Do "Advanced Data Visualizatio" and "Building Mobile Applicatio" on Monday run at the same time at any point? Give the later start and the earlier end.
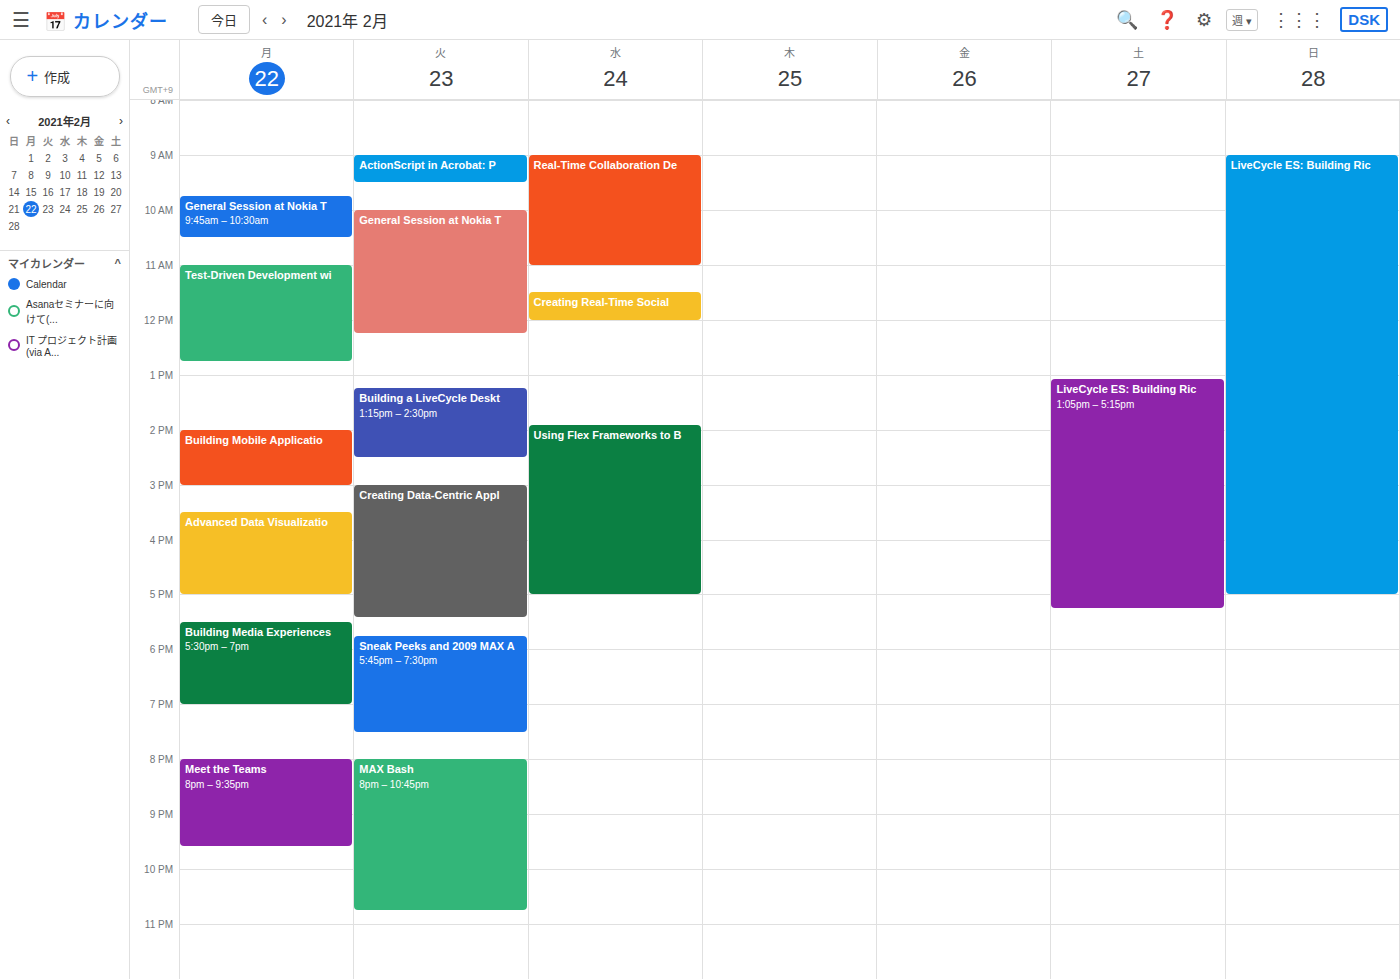
"Building Mobile Applicatio" ends at 3:00 PM and "Advanced Data Visualizatio" starts at 3:30 PM -- no overlap.